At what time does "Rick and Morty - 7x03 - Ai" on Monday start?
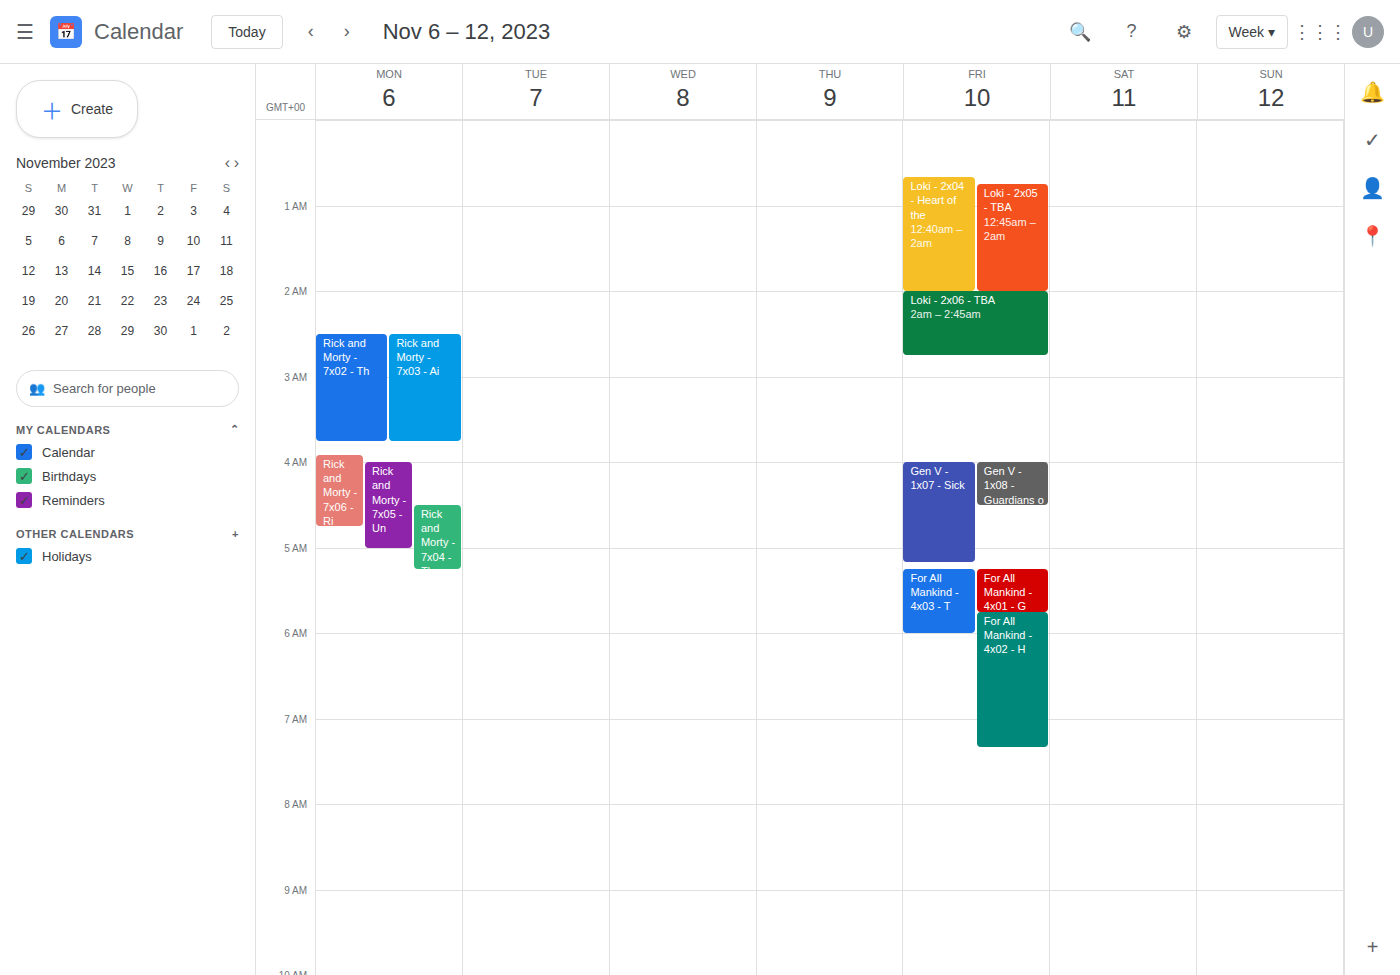
02:30